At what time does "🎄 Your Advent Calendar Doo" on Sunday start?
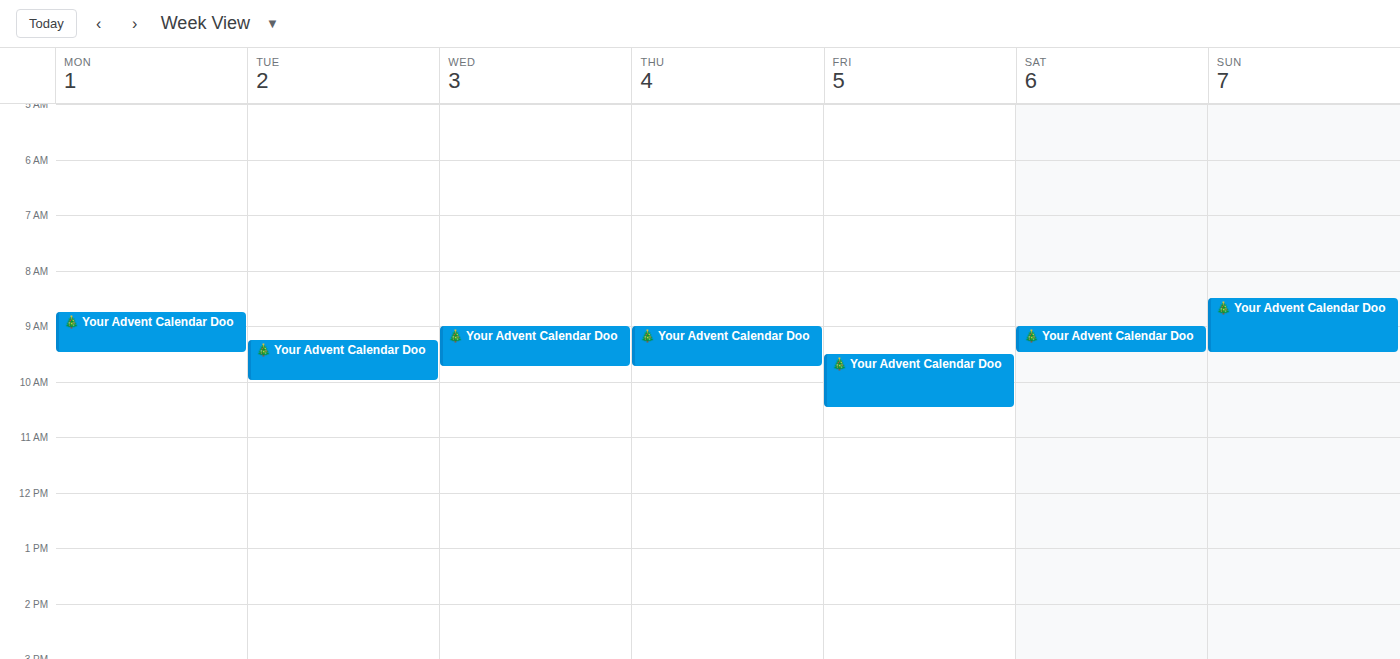
08:30